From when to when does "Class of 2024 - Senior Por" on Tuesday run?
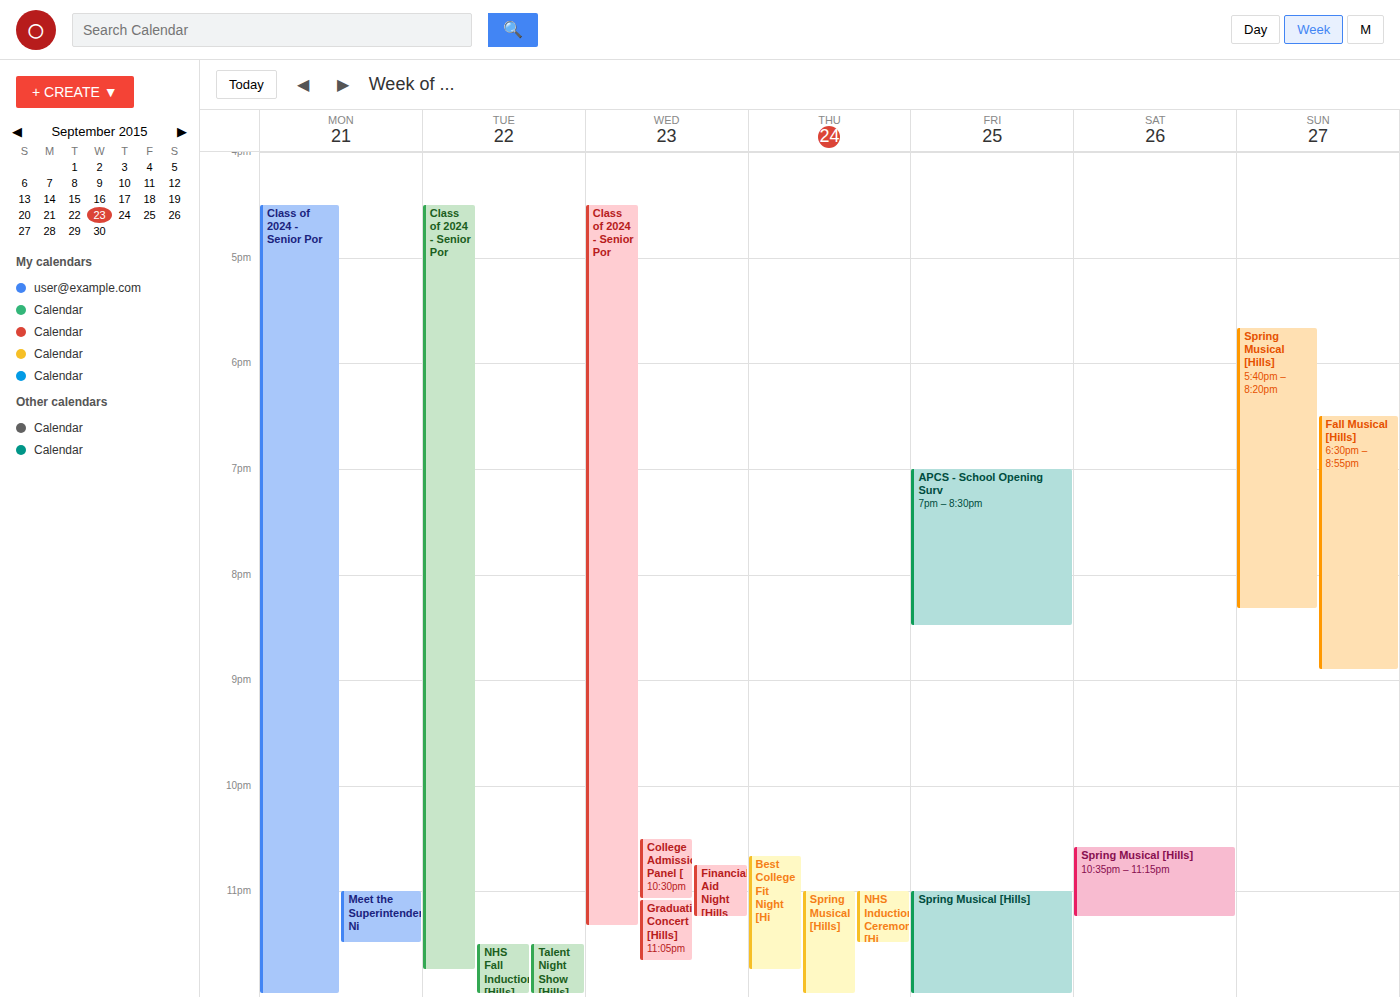
4:30 PM to 11:45 PM